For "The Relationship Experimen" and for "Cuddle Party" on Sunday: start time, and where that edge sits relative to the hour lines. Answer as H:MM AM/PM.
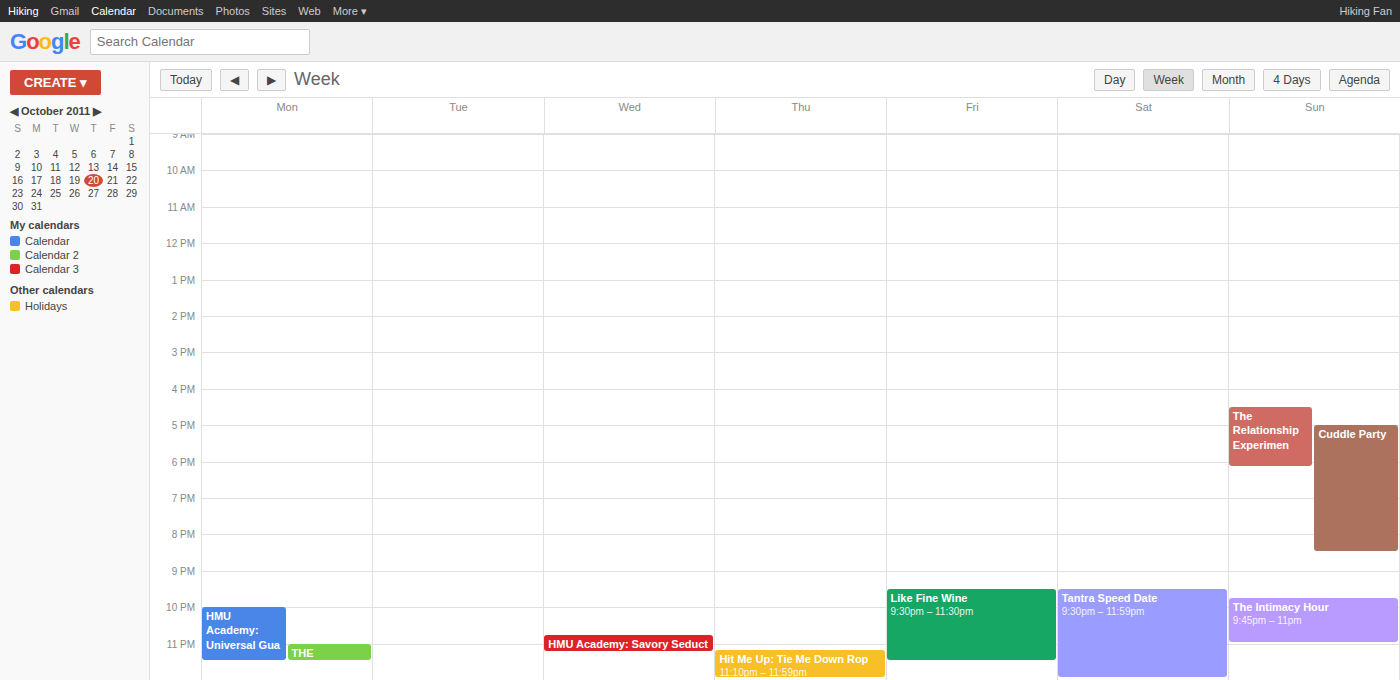
"The Relationship Experimen": 4:30 PM, halfway between the 4 PM and 5 PM lines. "Cuddle Party": 5:00 PM, exactly on the 5 PM line.